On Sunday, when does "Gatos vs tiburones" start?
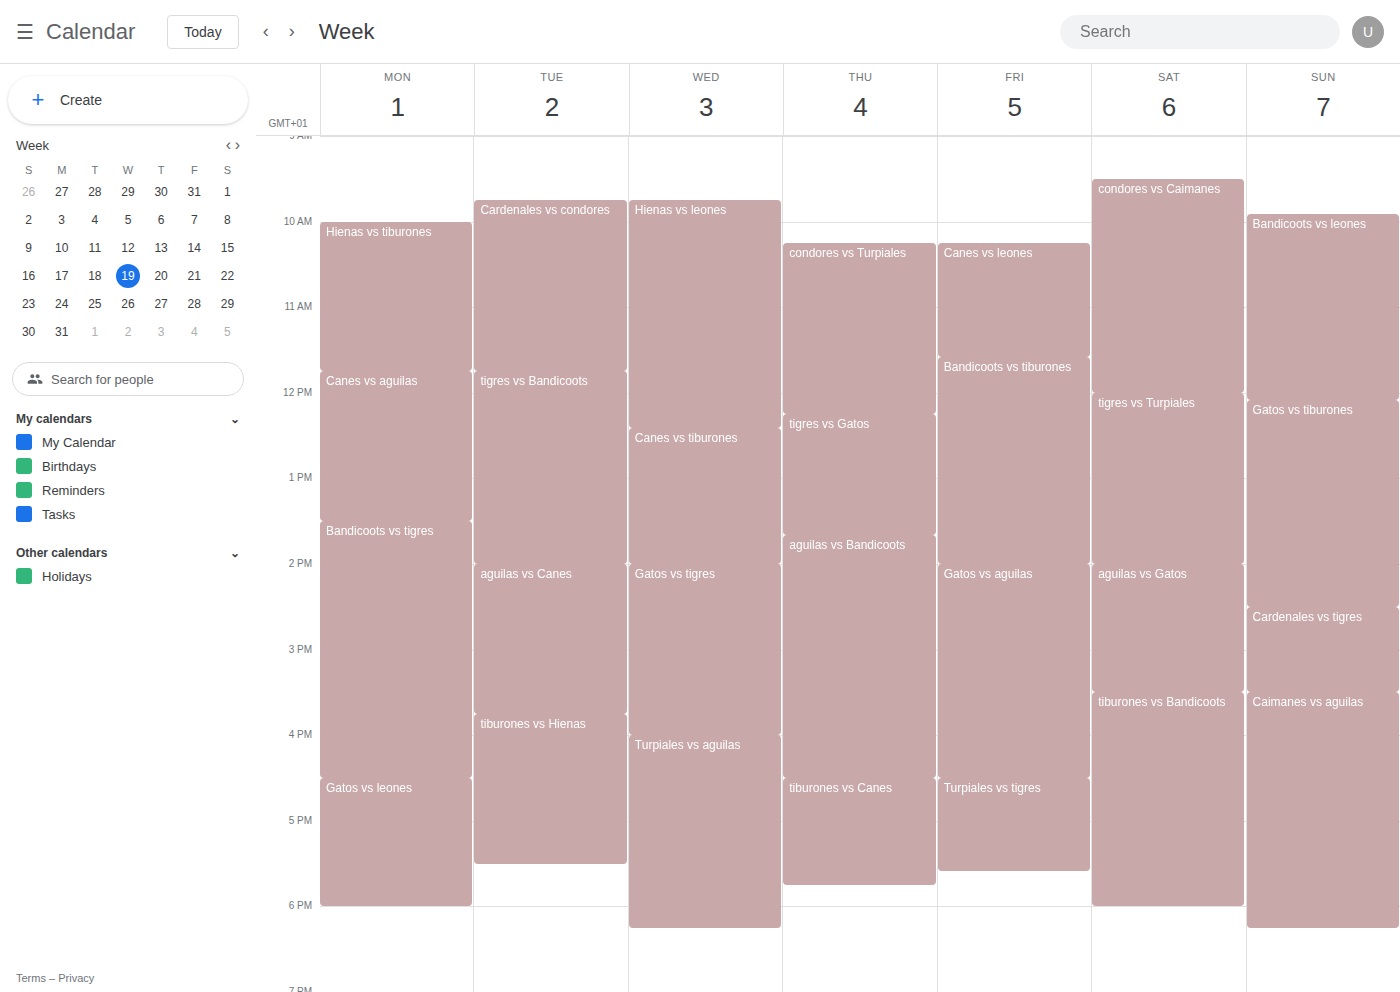
12:05